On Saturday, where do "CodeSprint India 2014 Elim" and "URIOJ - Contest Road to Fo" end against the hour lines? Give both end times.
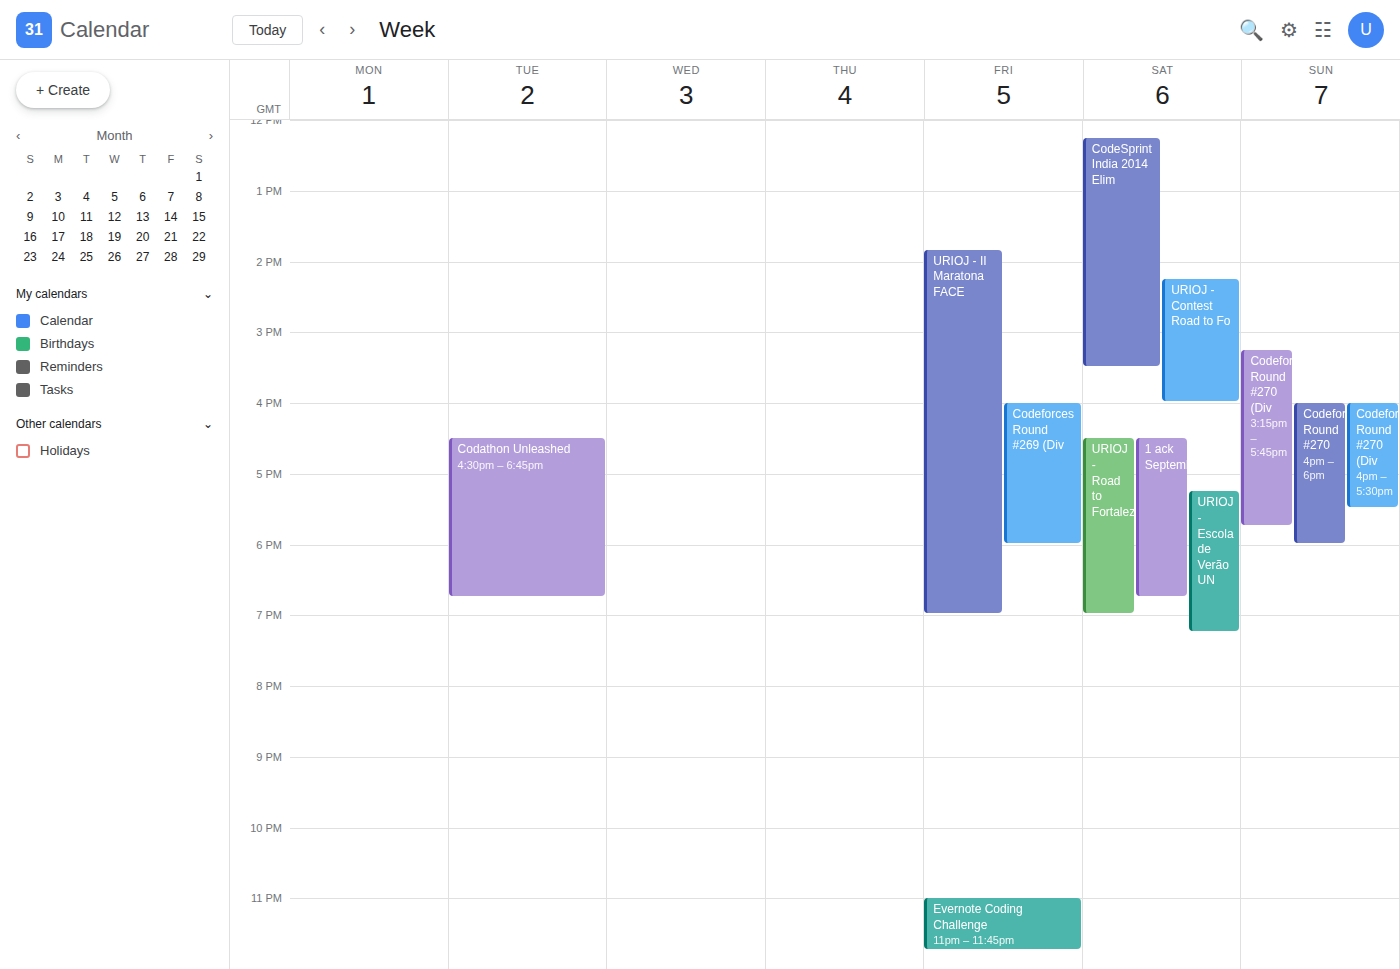
"CodeSprint India 2014 Elim": 3:30 PM, halfway between the 3 PM and 4 PM lines. "URIOJ - Contest Road to Fo": 4:00 PM, exactly on the 4 PM line.